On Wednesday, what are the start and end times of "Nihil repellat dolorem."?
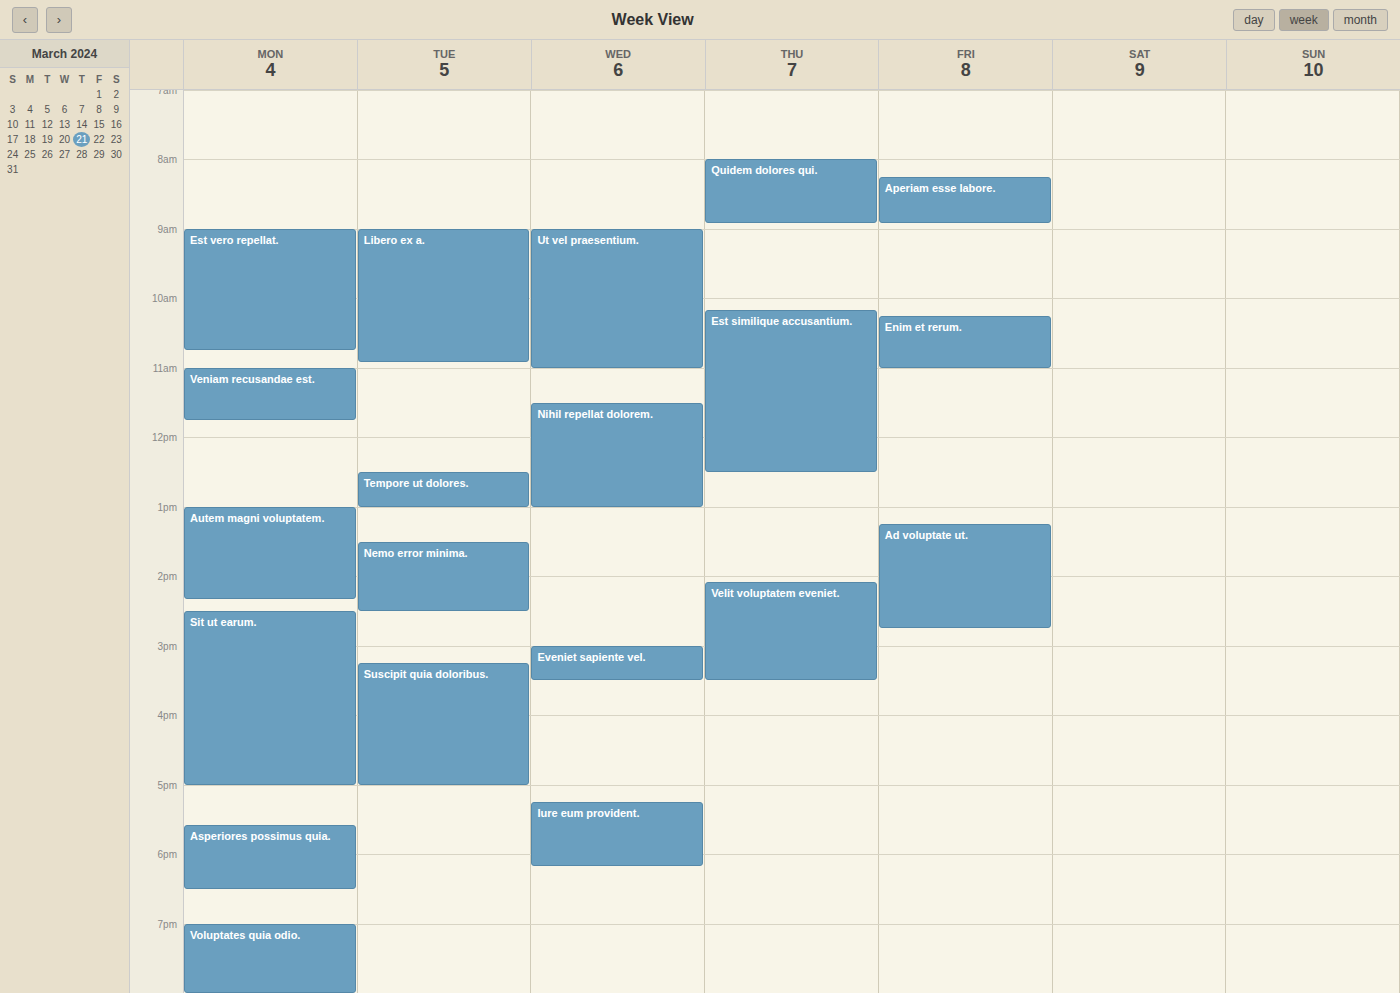
11:30 AM to 1:00 PM